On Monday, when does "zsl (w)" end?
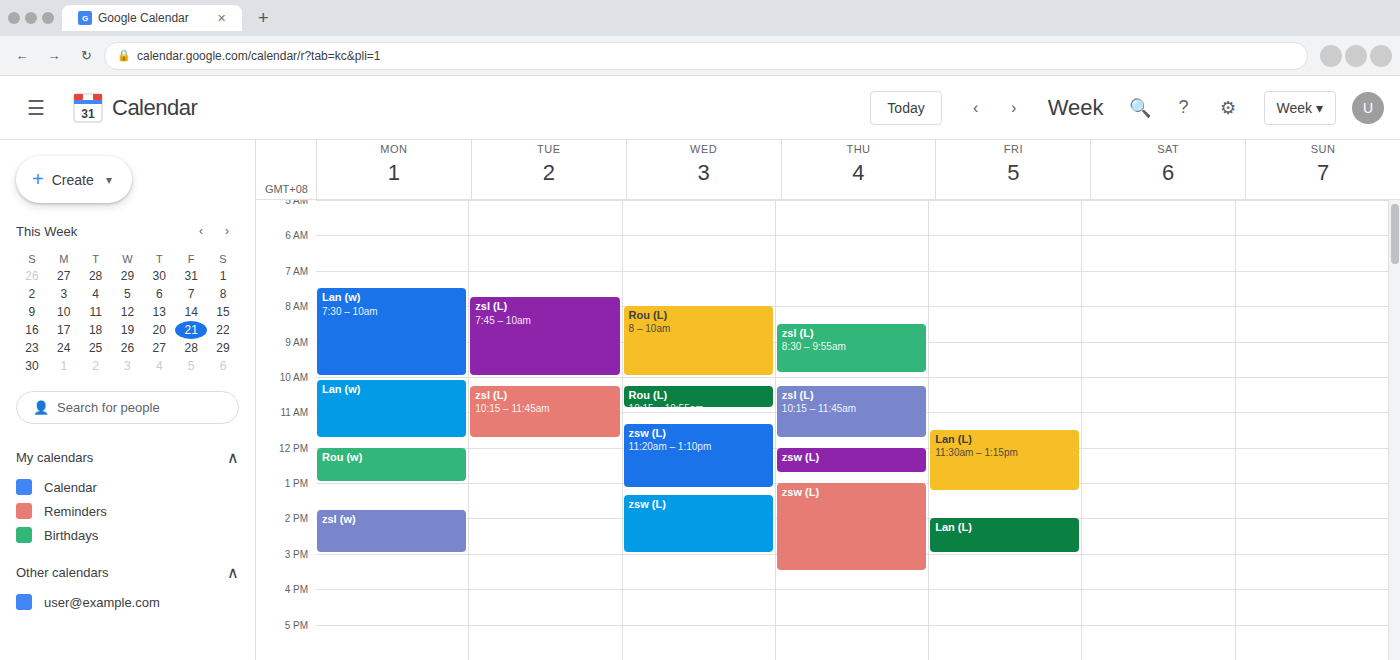
3:00 PM